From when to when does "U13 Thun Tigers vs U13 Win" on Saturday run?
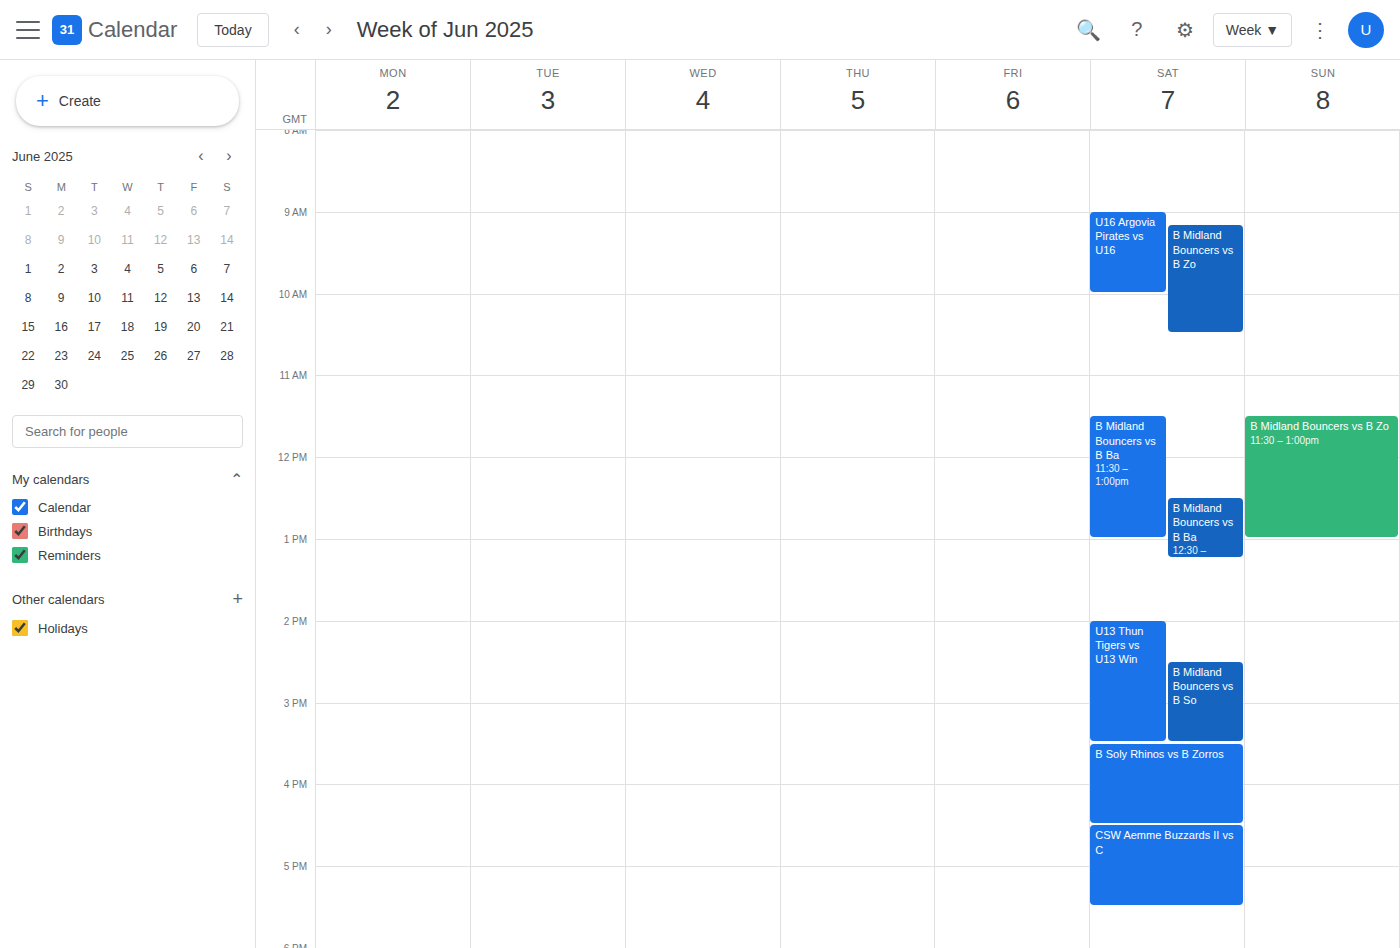
14:00 to 15:30